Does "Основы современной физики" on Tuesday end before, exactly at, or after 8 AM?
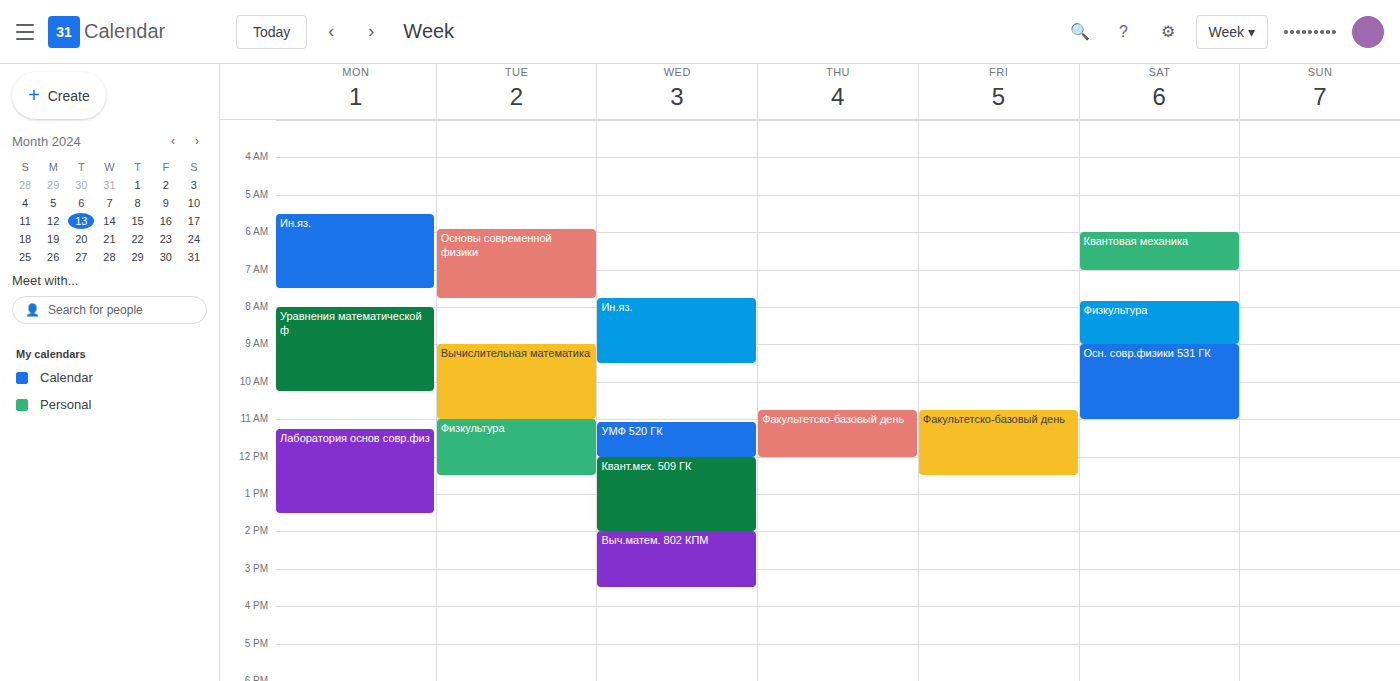
7:45 AM -- before 8 AM, 15 minutes above the 8 AM line.